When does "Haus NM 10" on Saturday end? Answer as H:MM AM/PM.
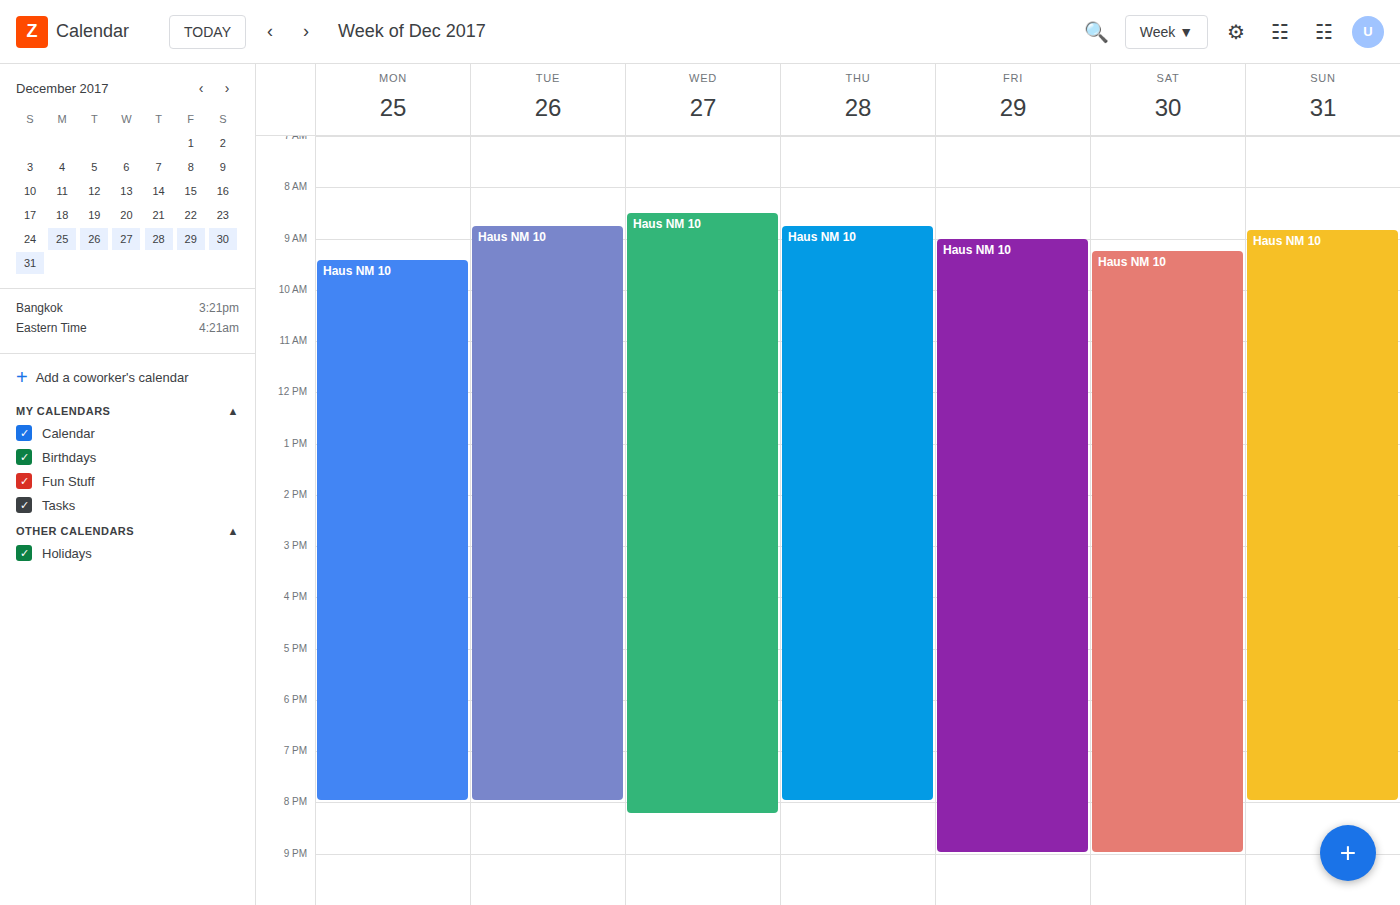
9:00 PM